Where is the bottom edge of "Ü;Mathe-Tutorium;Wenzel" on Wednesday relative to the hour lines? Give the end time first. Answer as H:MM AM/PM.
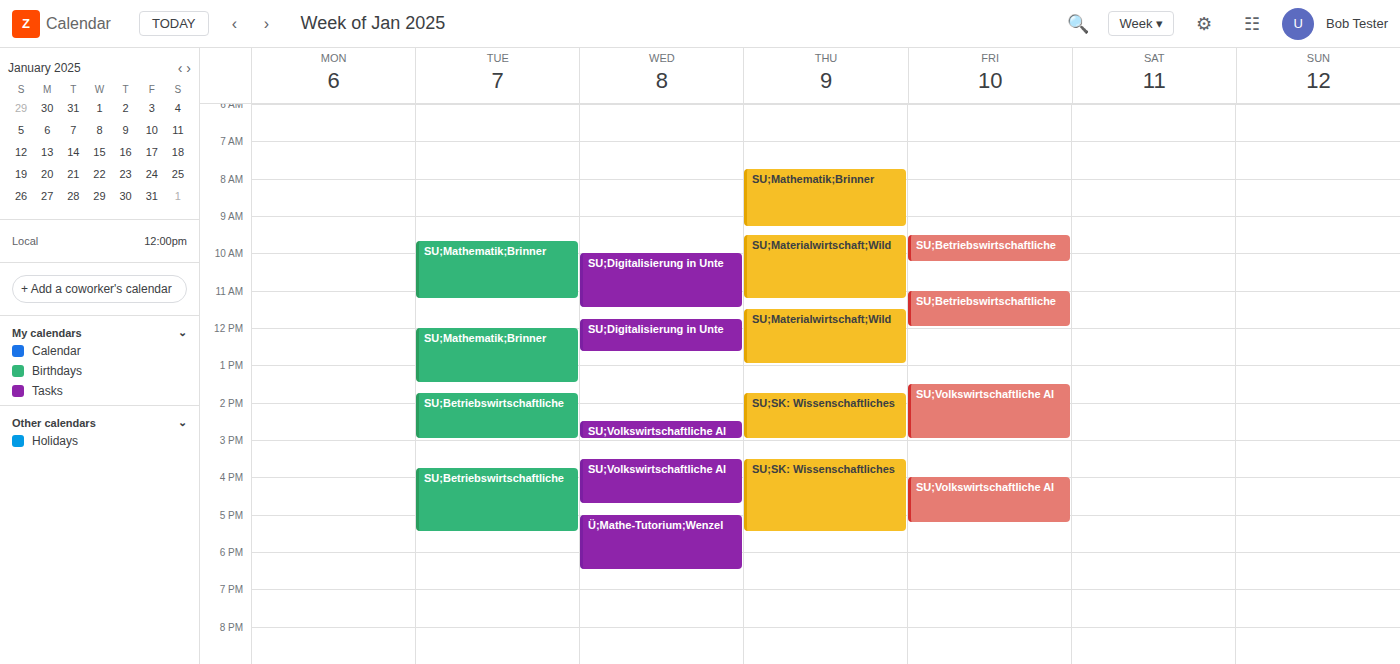
6:30 PM -- halfway between the 6 PM and 7 PM lines.